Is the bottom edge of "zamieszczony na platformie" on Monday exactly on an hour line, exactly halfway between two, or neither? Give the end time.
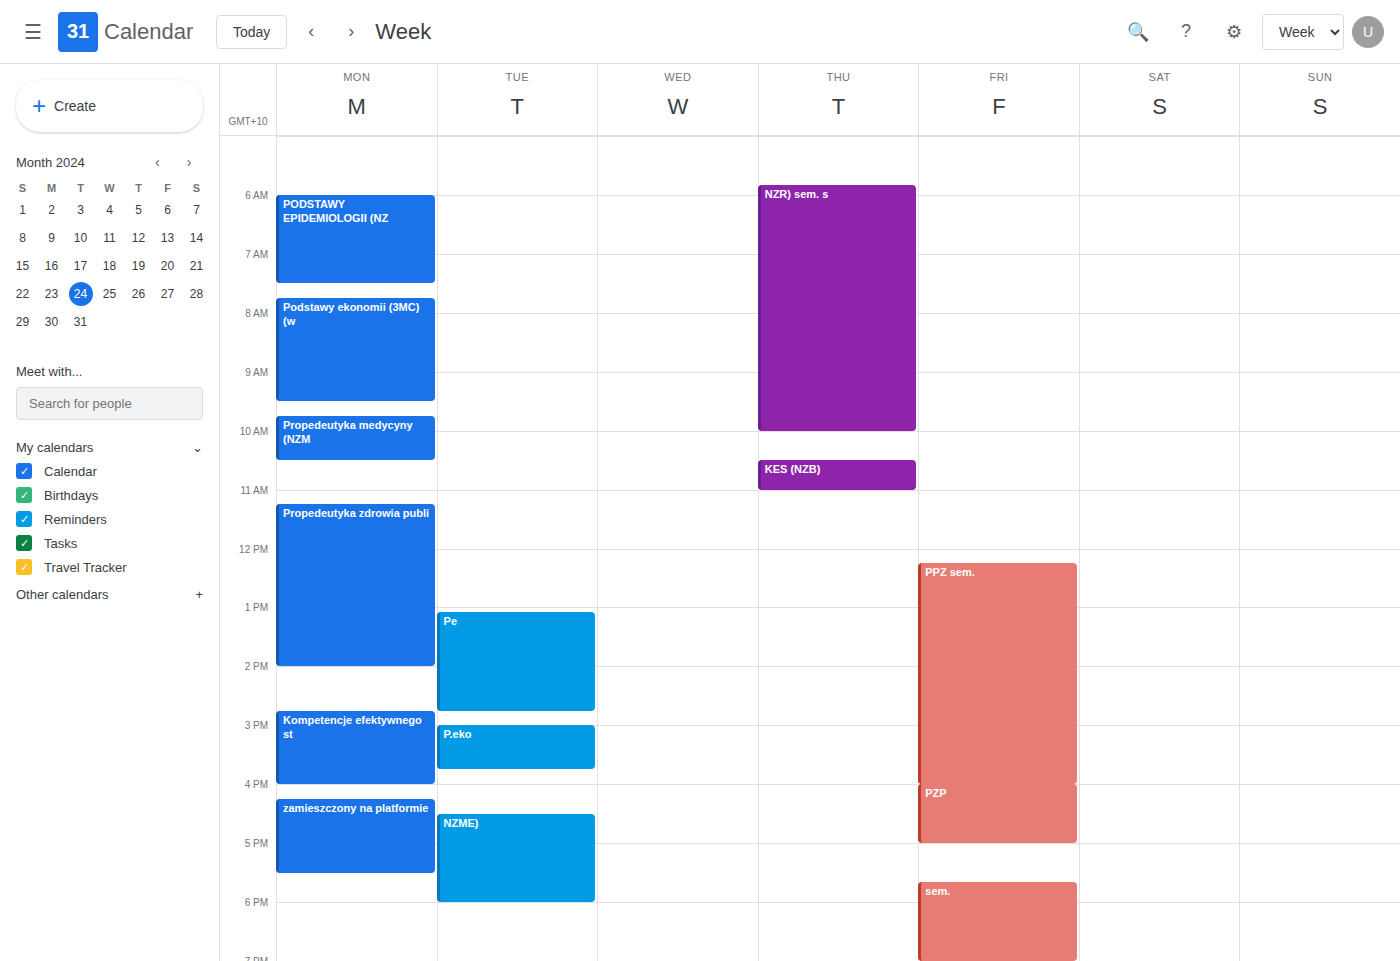
5:30 PM -- halfway between the 5 PM and 6 PM lines.